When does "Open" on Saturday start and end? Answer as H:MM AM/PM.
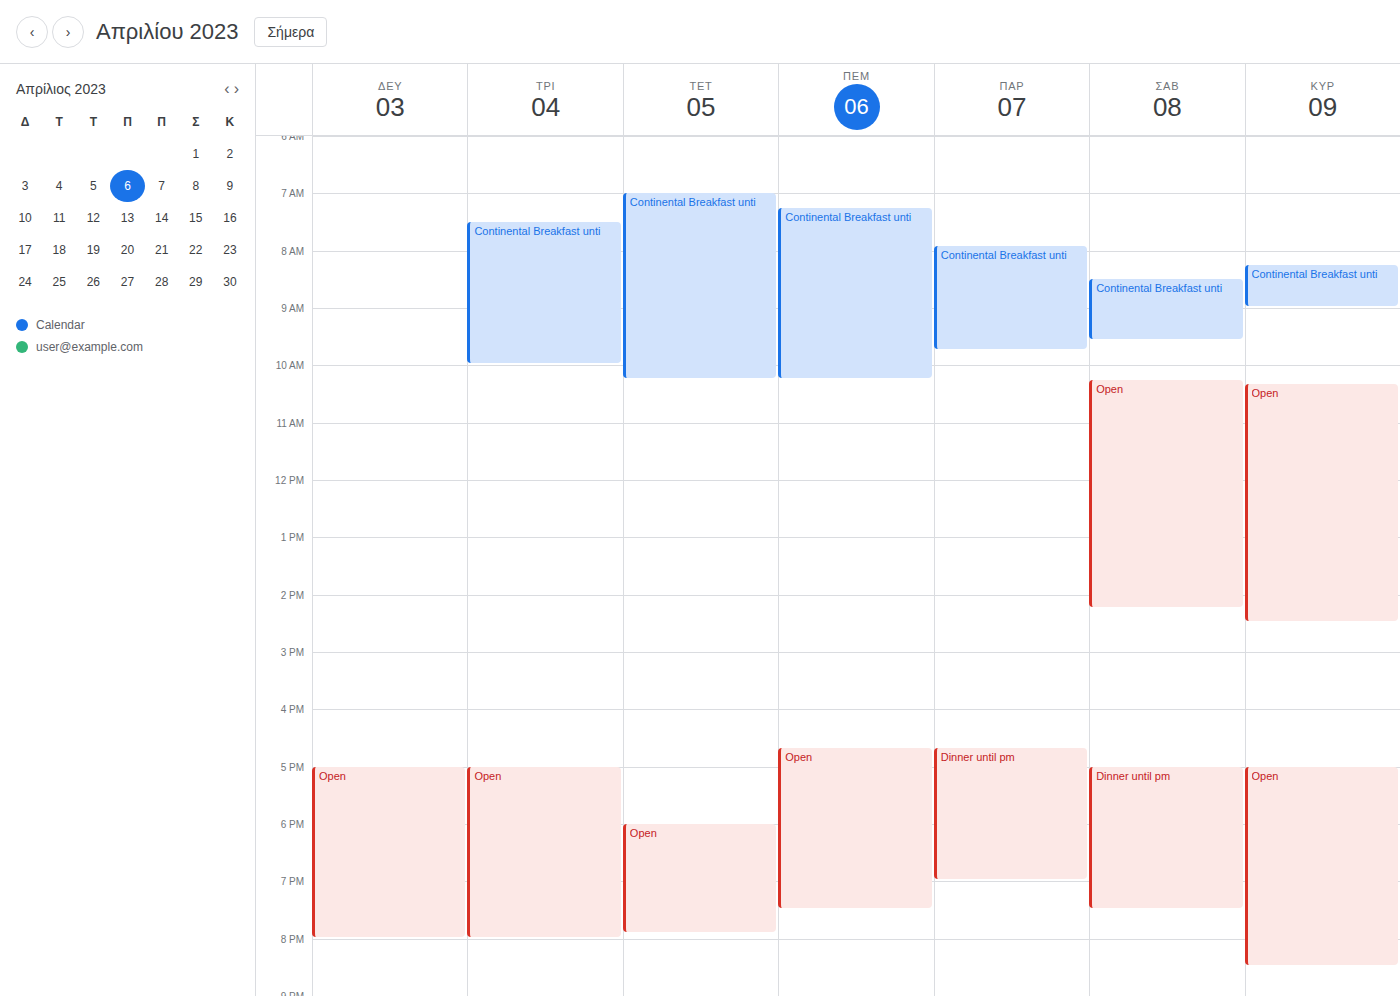
10:15 AM to 2:15 PM